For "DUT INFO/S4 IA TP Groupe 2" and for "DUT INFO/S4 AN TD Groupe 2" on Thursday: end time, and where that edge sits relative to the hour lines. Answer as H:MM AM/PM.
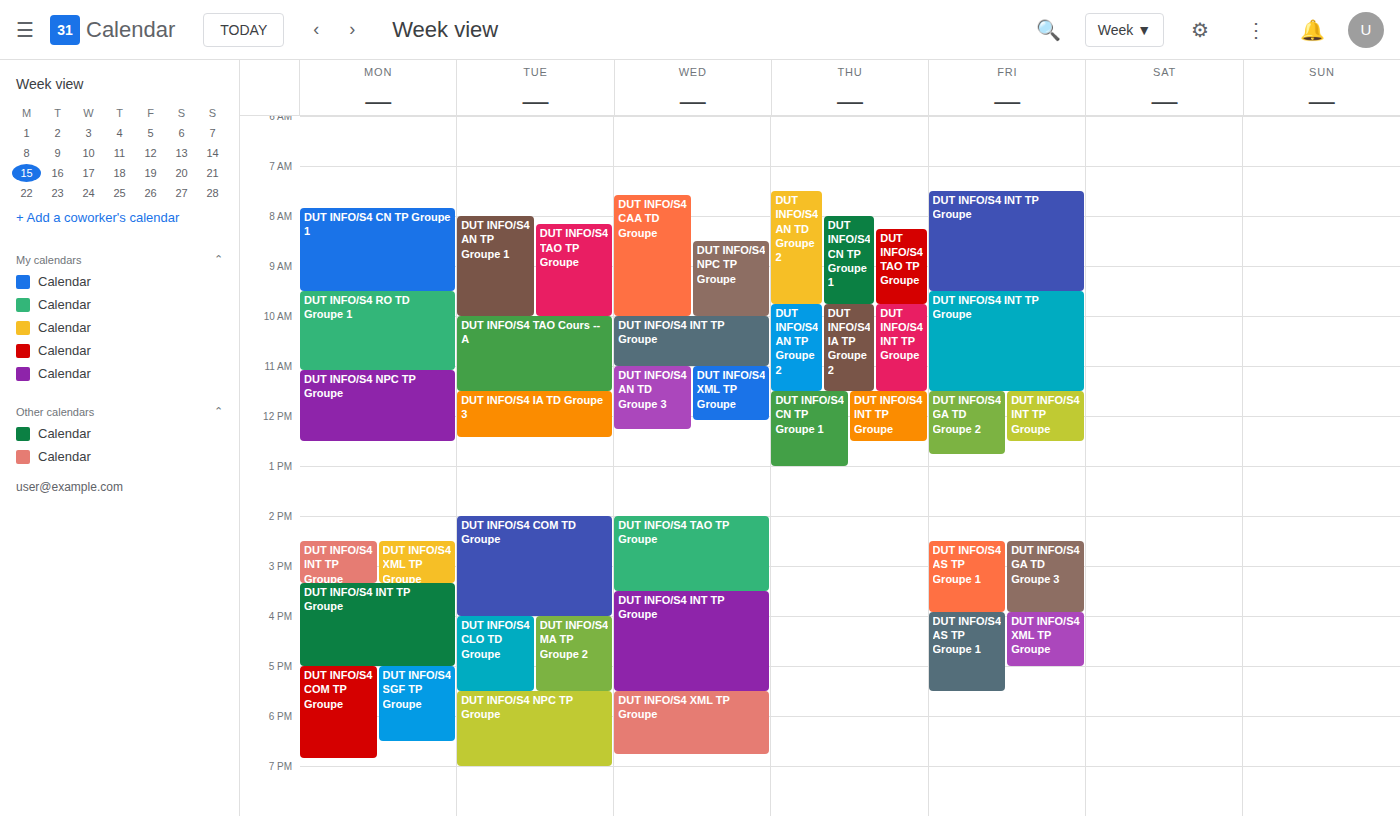
"DUT INFO/S4 IA TP Groupe 2": 11:30 AM, halfway between the 11 AM and 12 PM lines. "DUT INFO/S4 AN TD Groupe 2": 9:45 AM, neither: three quarters of the way from the 9 AM line to the 10 AM line.